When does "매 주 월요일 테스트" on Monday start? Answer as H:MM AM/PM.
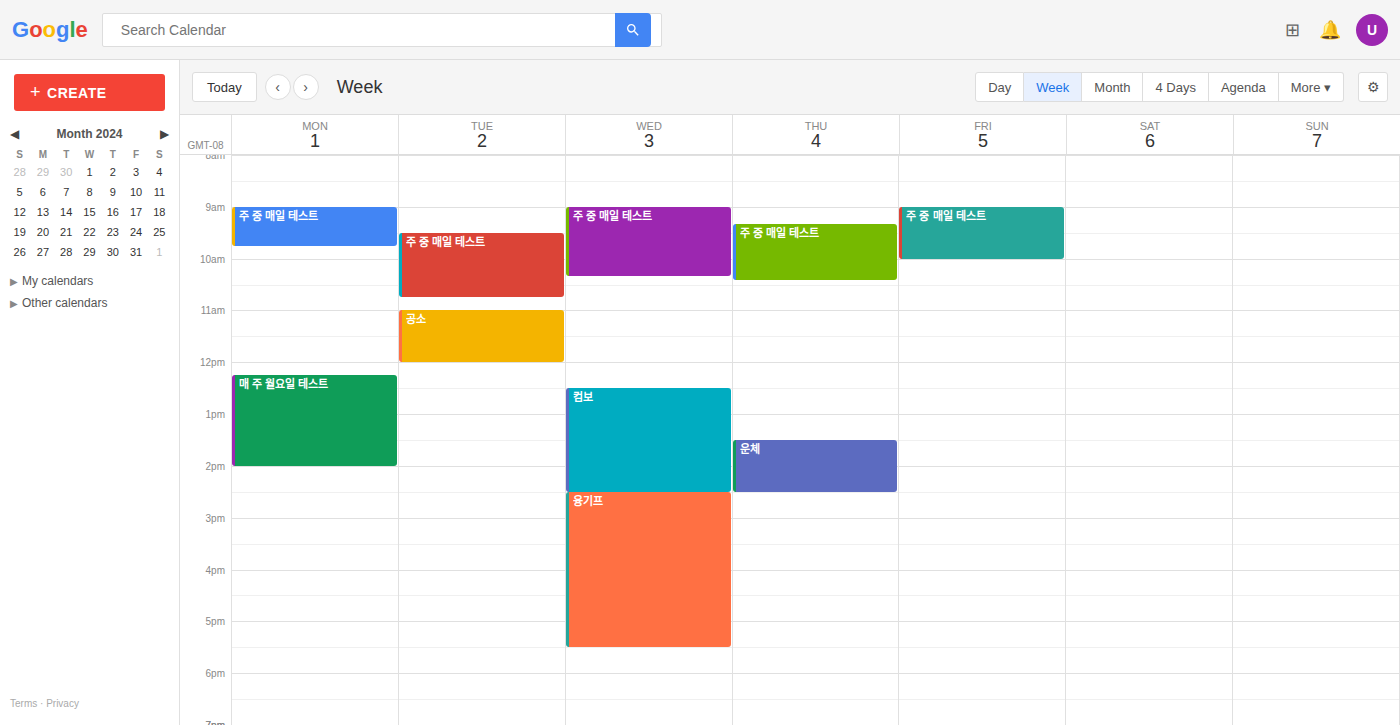
12:15 PM